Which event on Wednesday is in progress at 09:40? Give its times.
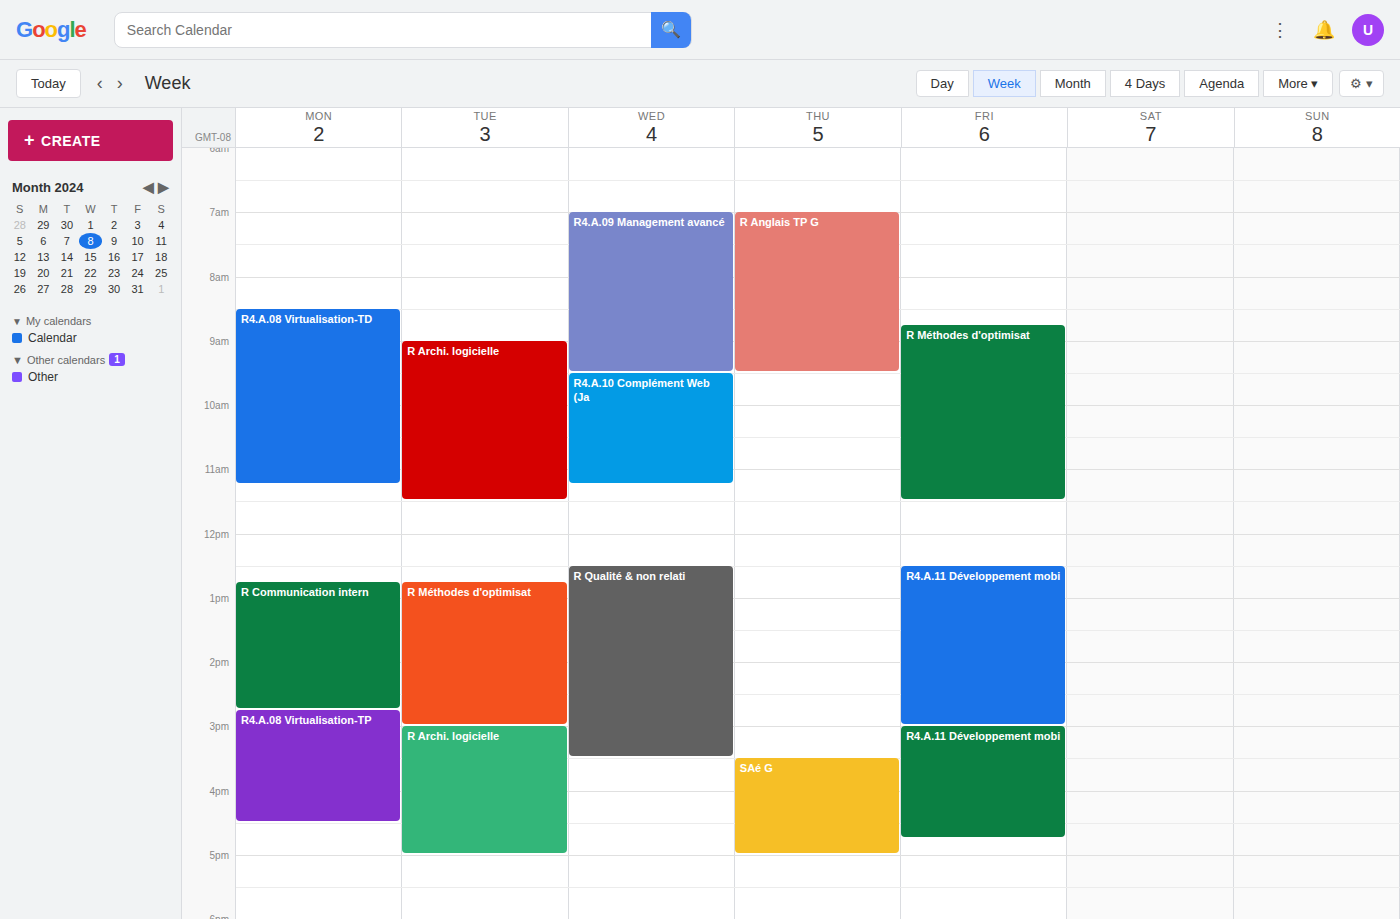
"R4.A.10 Complément Web (Ja", 09:30 to 11:15